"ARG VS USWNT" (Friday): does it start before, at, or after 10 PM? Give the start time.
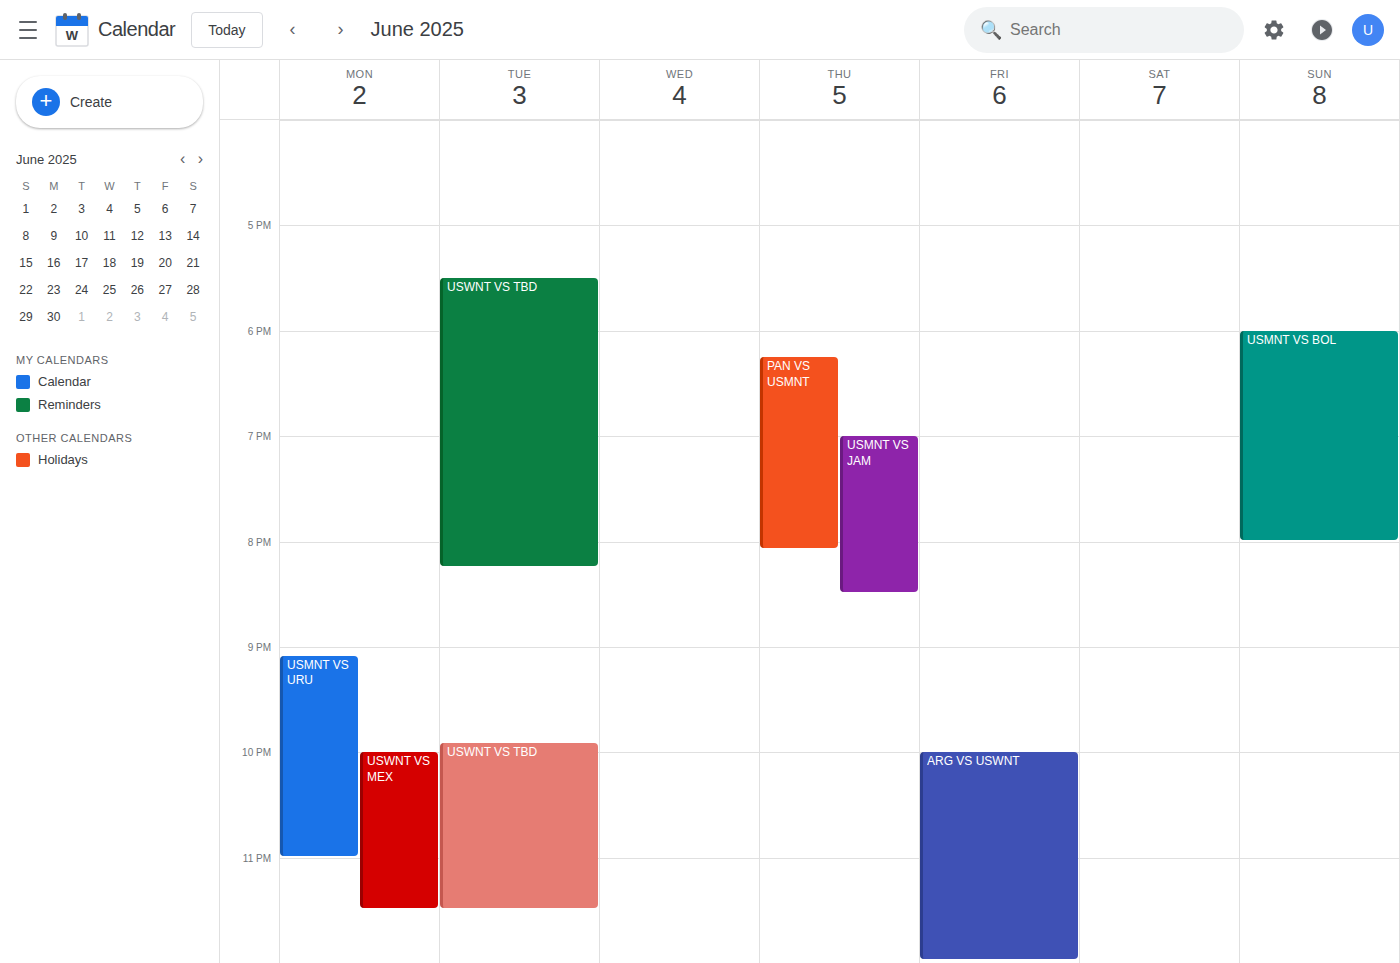
10:00 PM -- exactly at 10 PM, on the 10 PM line.